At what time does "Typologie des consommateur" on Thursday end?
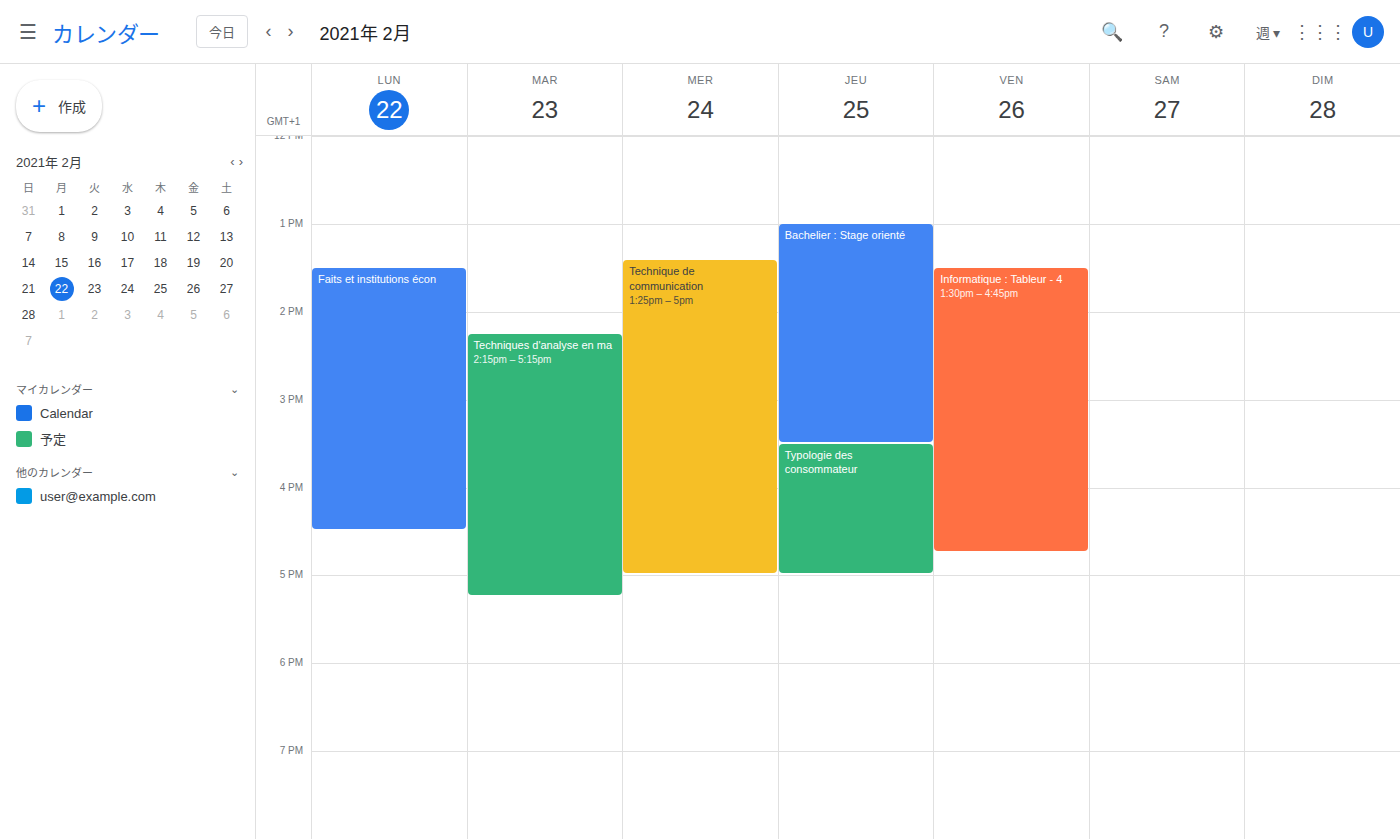
5:00 PM